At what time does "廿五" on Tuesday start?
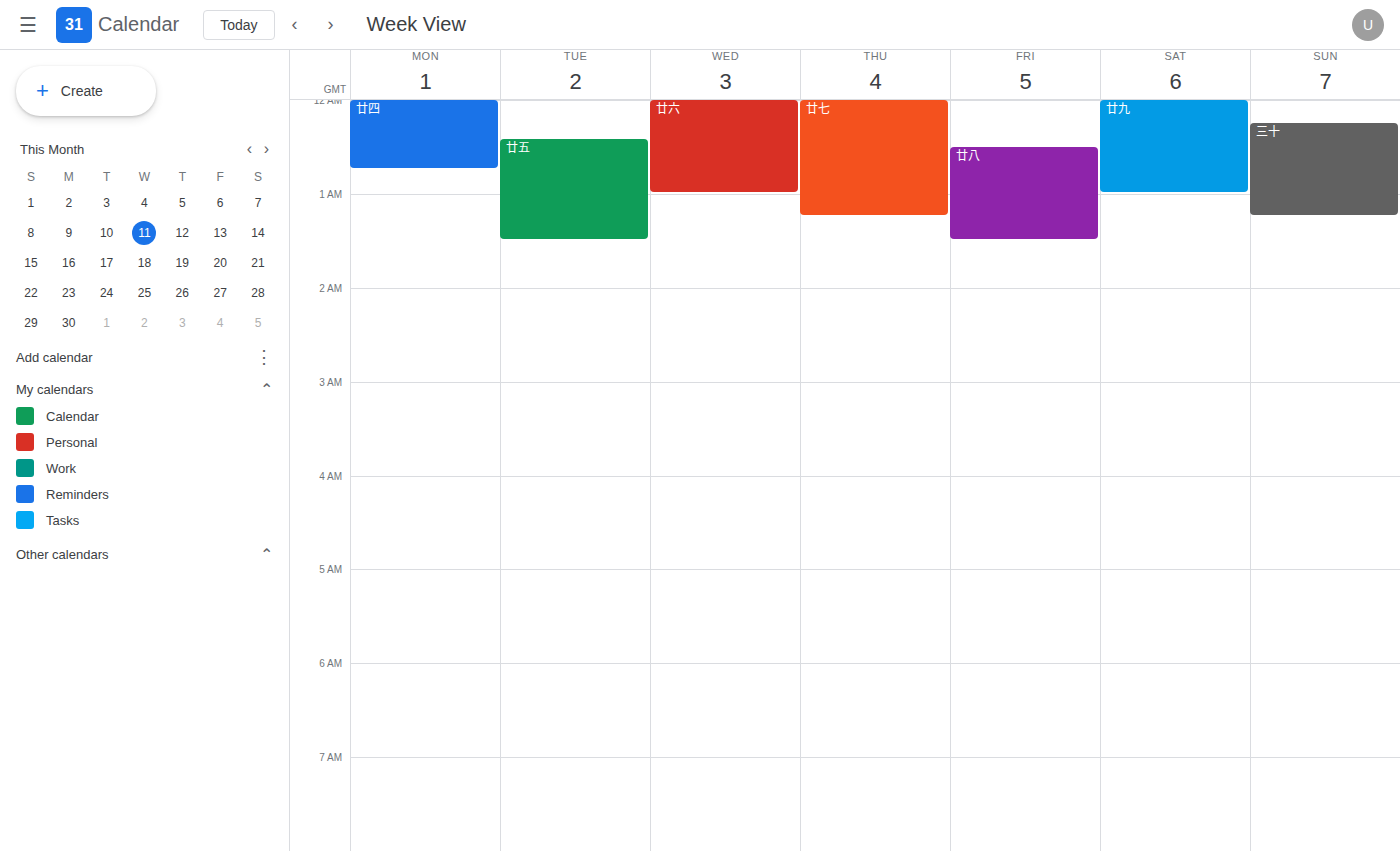
12:25 AM